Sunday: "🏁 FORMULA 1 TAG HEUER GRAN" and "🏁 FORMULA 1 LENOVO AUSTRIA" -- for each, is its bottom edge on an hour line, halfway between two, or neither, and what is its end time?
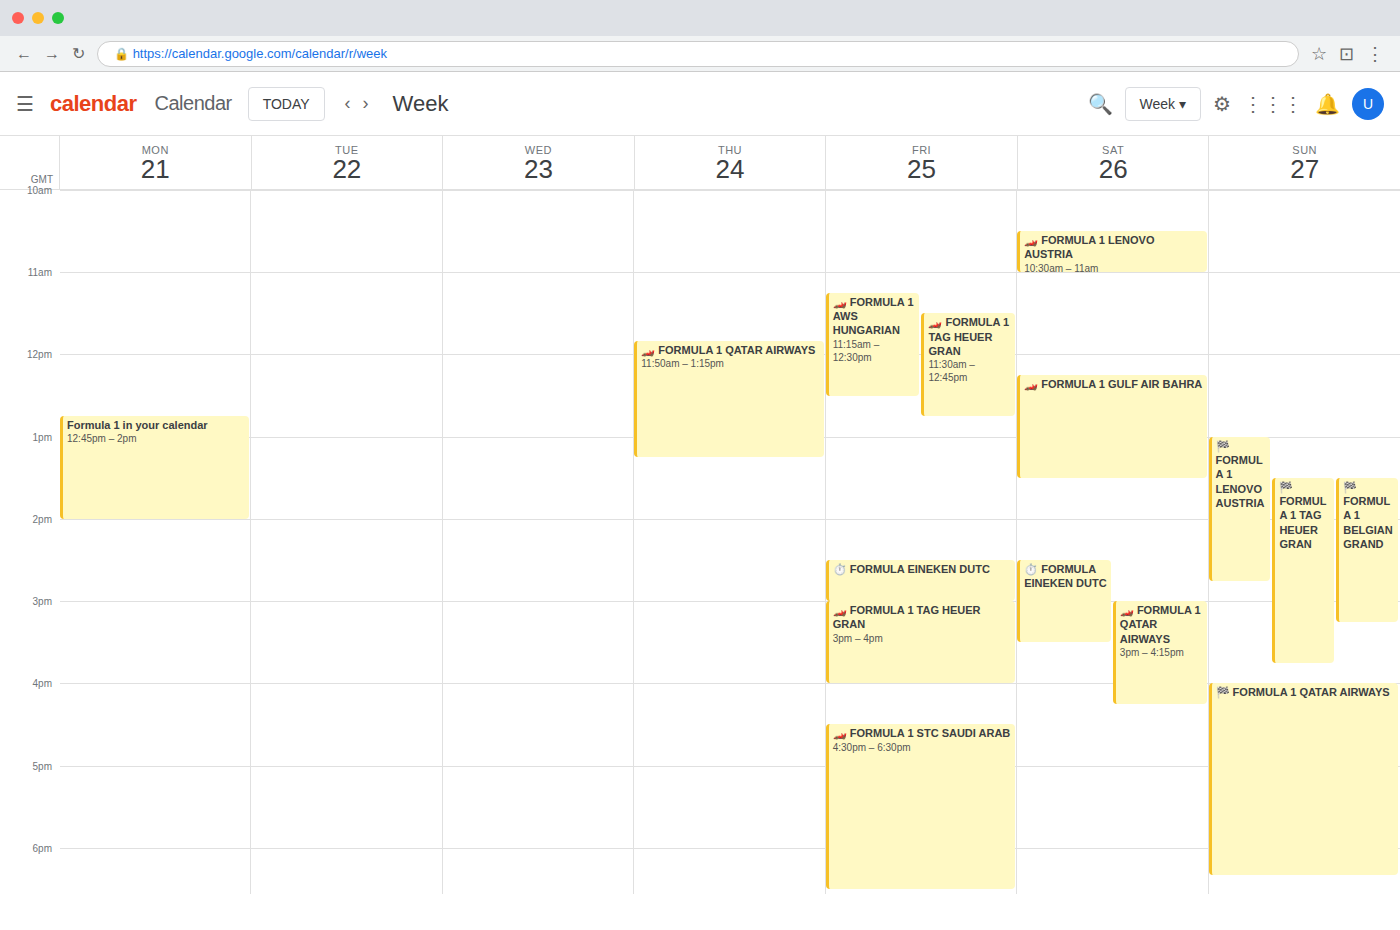
"🏁 FORMULA 1 TAG HEUER GRAN": 15:45, neither: three quarters of the way from the 15:00 line to the 16:00 line. "🏁 FORMULA 1 LENOVO AUSTRIA": 14:45, neither: three quarters of the way from the 14:00 line to the 15:00 line.